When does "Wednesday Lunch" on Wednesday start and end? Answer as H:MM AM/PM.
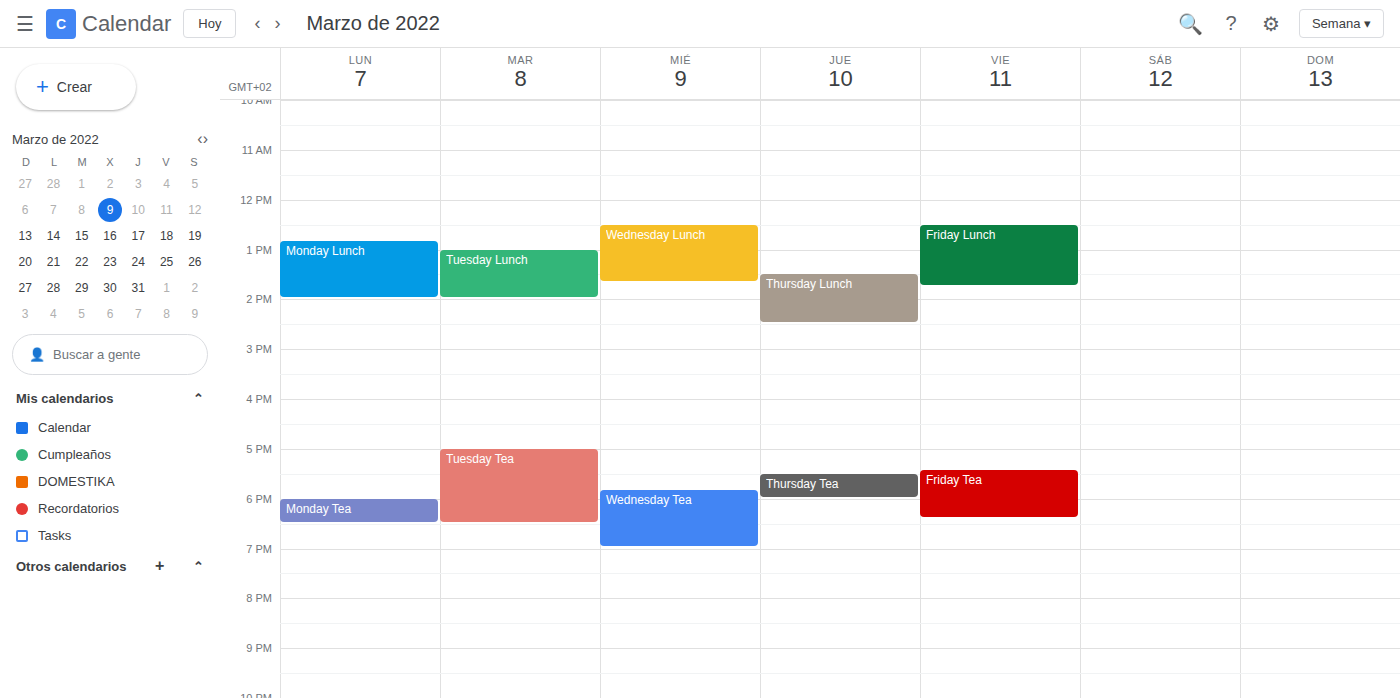
12:30 PM to 1:40 PM